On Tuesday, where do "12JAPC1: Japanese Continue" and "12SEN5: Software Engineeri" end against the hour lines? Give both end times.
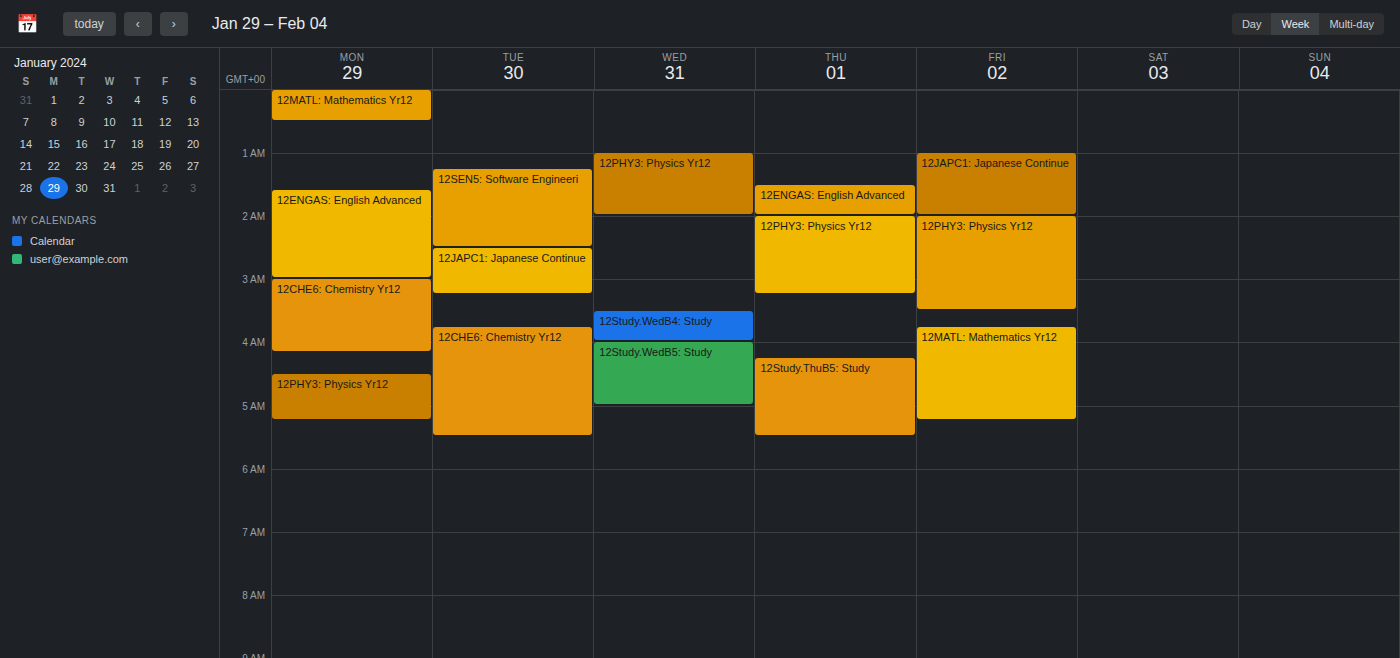
"12JAPC1: Japanese Continue": 3:15 AM, neither: a quarter of the way from the 3 AM line to the 4 AM line. "12SEN5: Software Engineeri": 2:30 AM, halfway between the 2 AM and 3 AM lines.